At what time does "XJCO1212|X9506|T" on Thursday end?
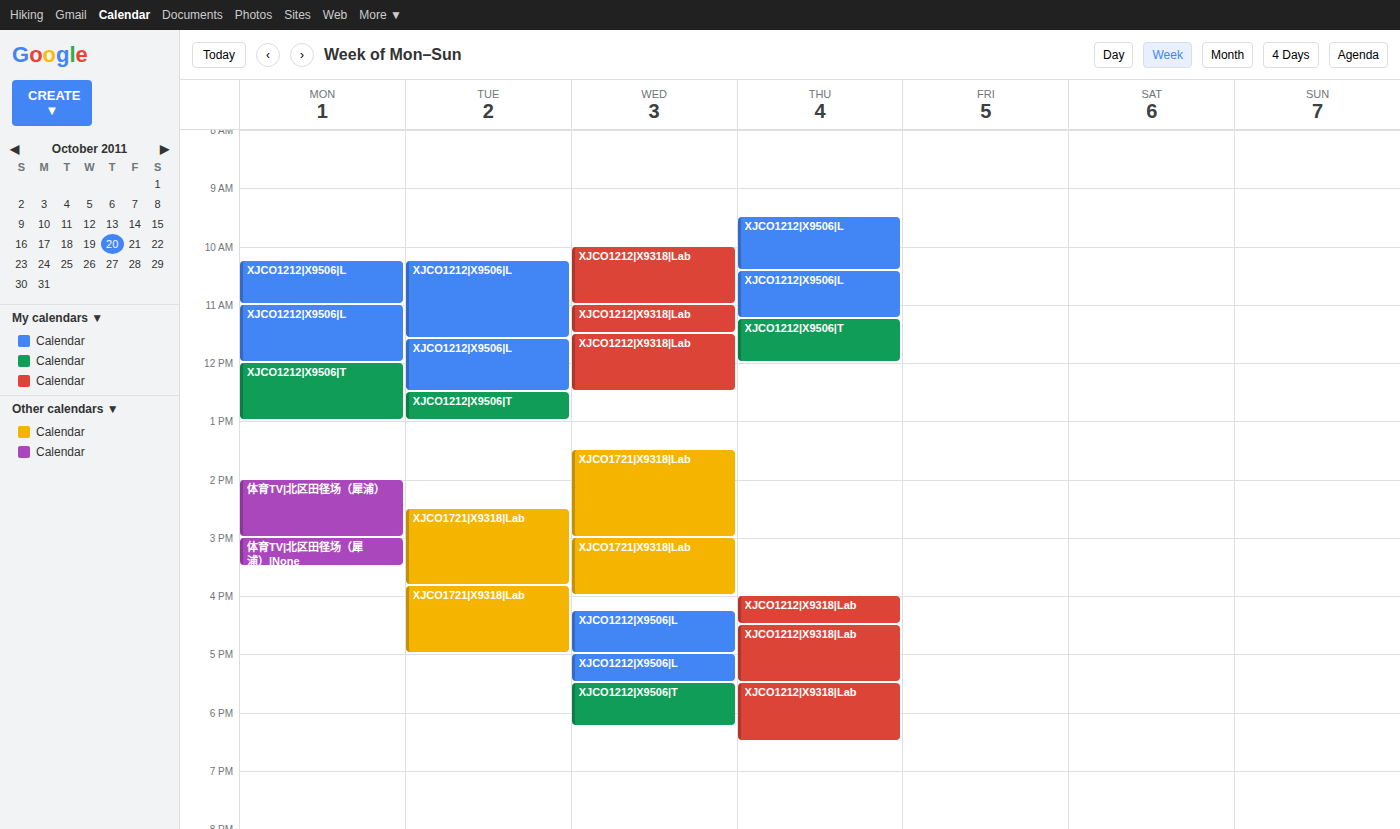
12:00 PM